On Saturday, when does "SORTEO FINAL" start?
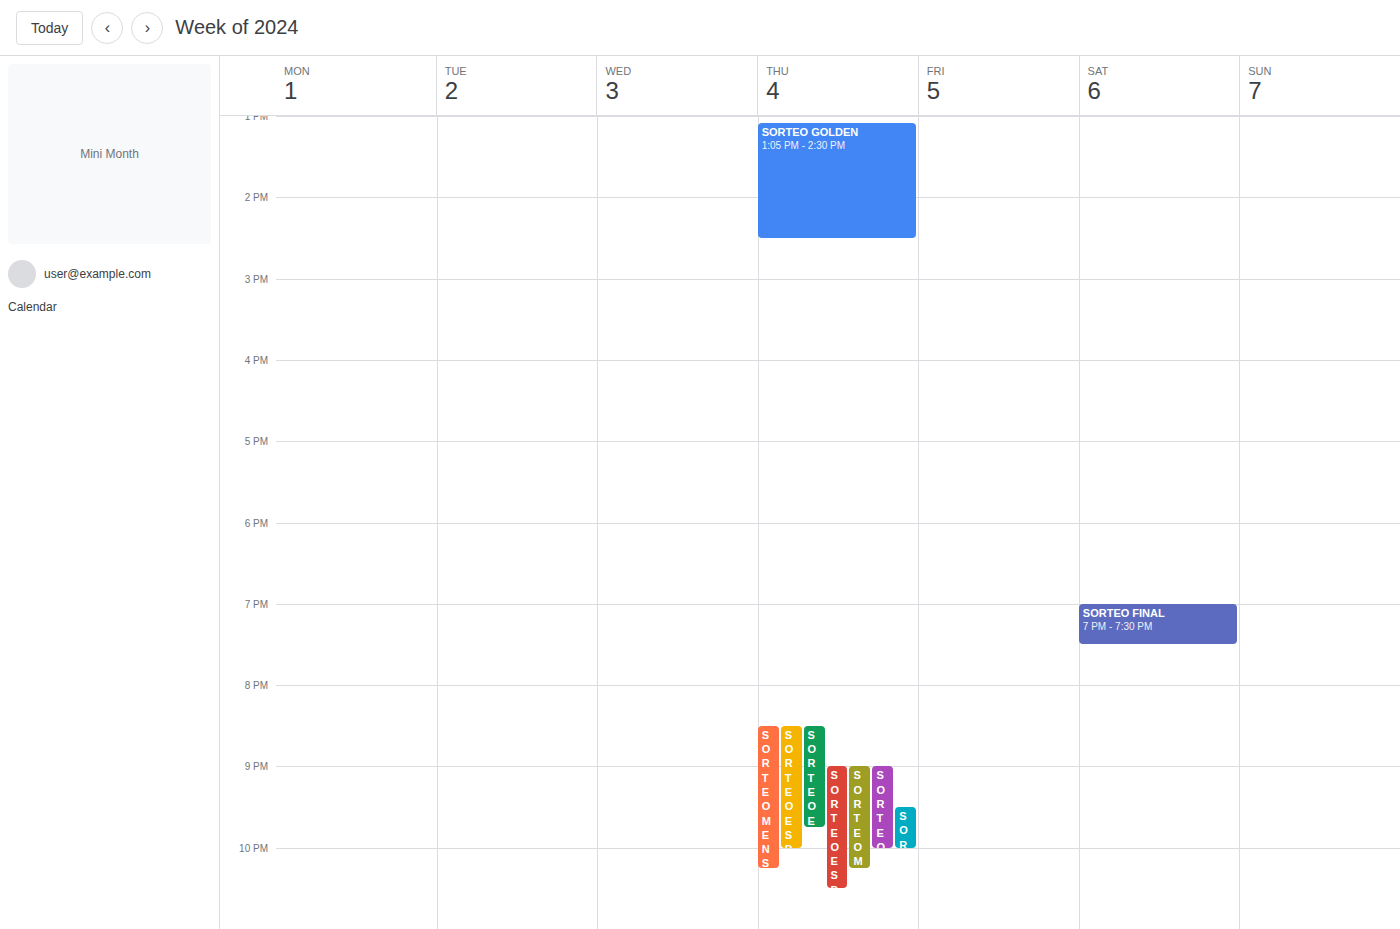
7:00 PM